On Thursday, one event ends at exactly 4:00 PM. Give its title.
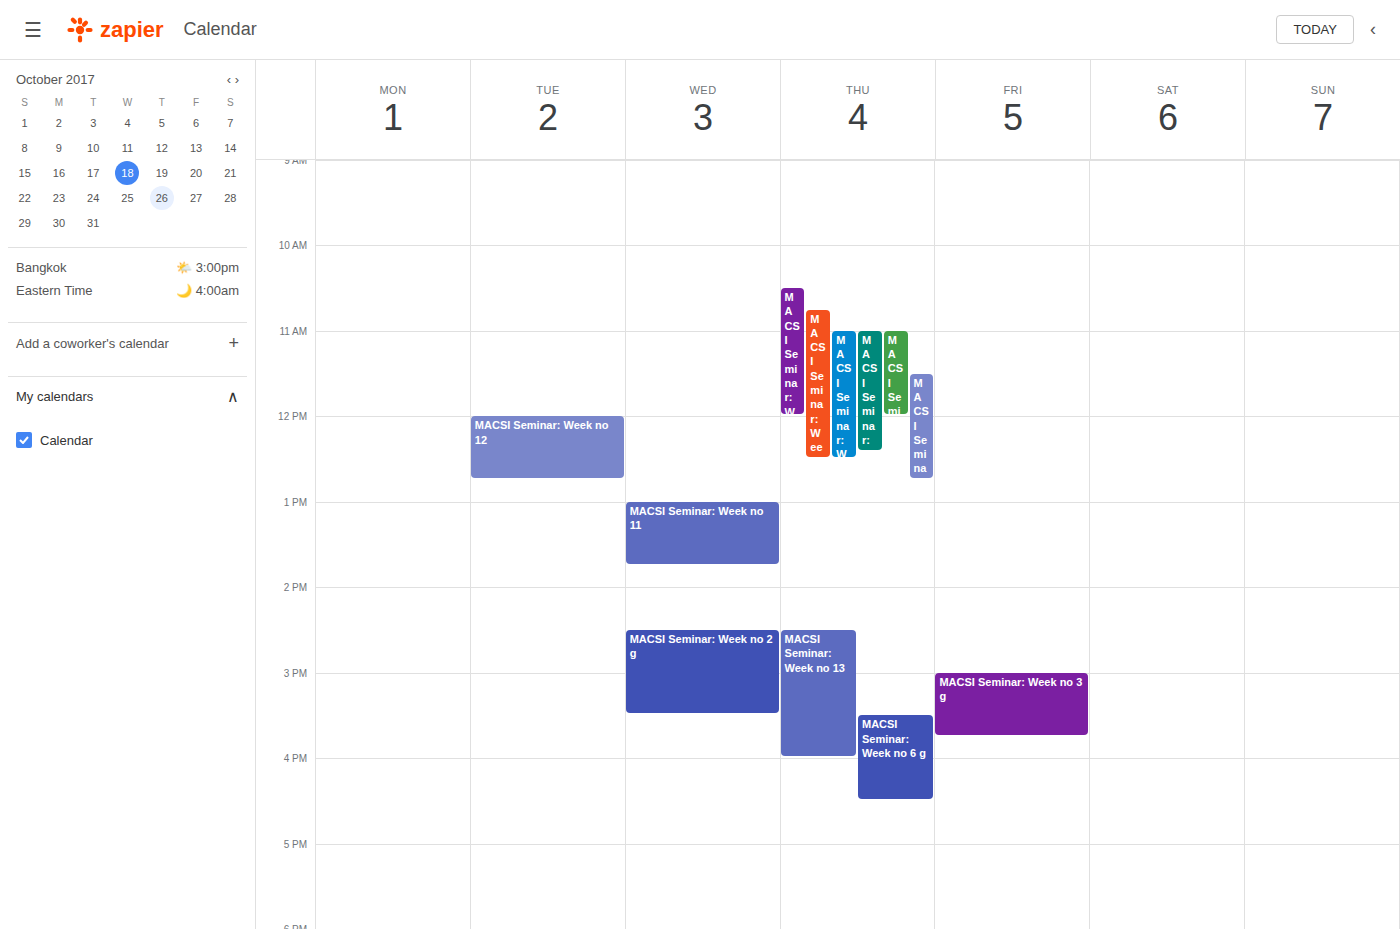
"MACSI Seminar: Week no 13"